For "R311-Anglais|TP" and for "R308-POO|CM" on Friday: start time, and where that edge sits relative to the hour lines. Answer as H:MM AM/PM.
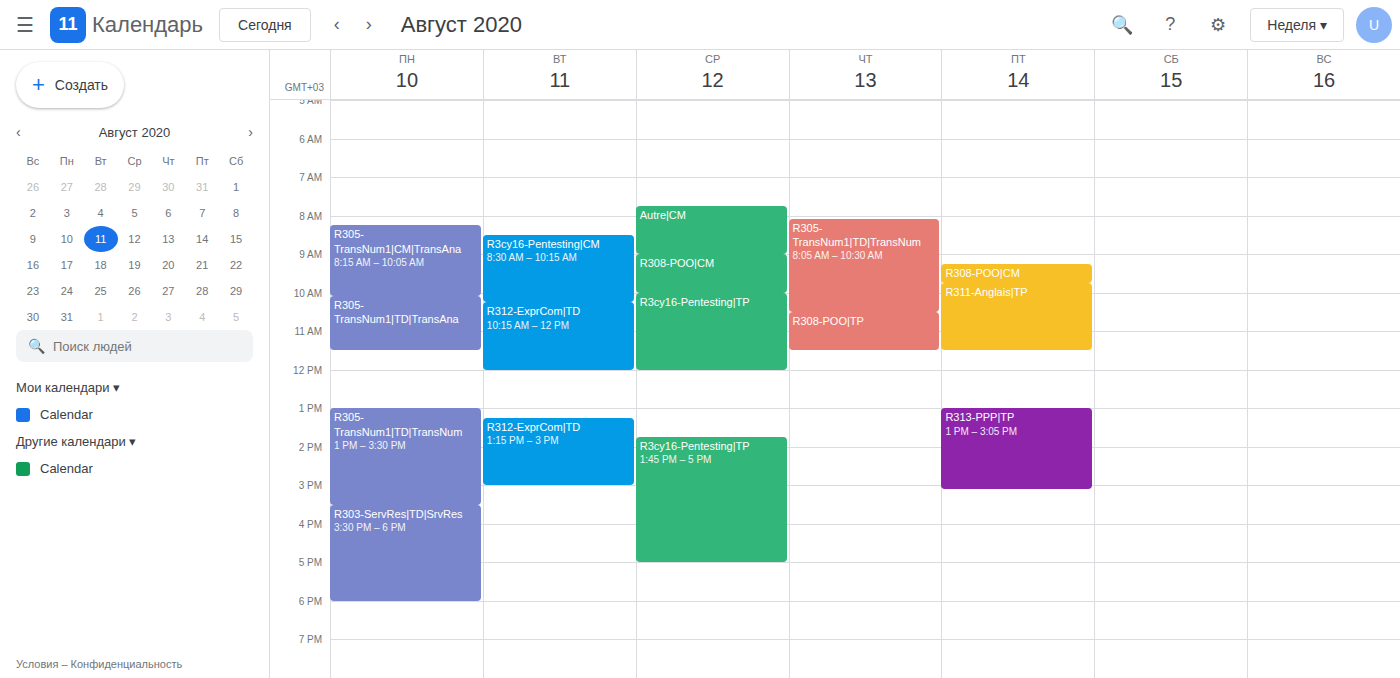
"R311-Anglais|TP": 9:45 AM, neither: three quarters of the way from the 9 AM line to the 10 AM line. "R308-POO|CM": 9:15 AM, neither: a quarter of the way from the 9 AM line to the 10 AM line.